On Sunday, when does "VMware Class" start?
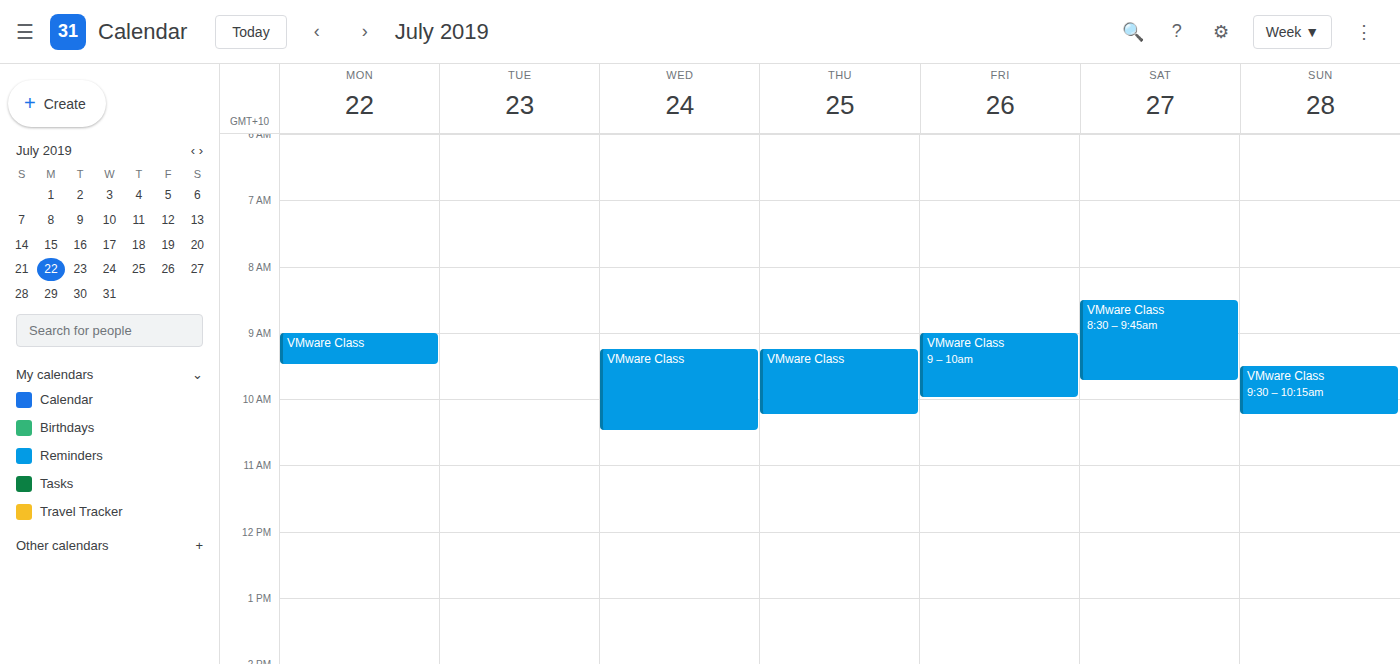
9:30 AM